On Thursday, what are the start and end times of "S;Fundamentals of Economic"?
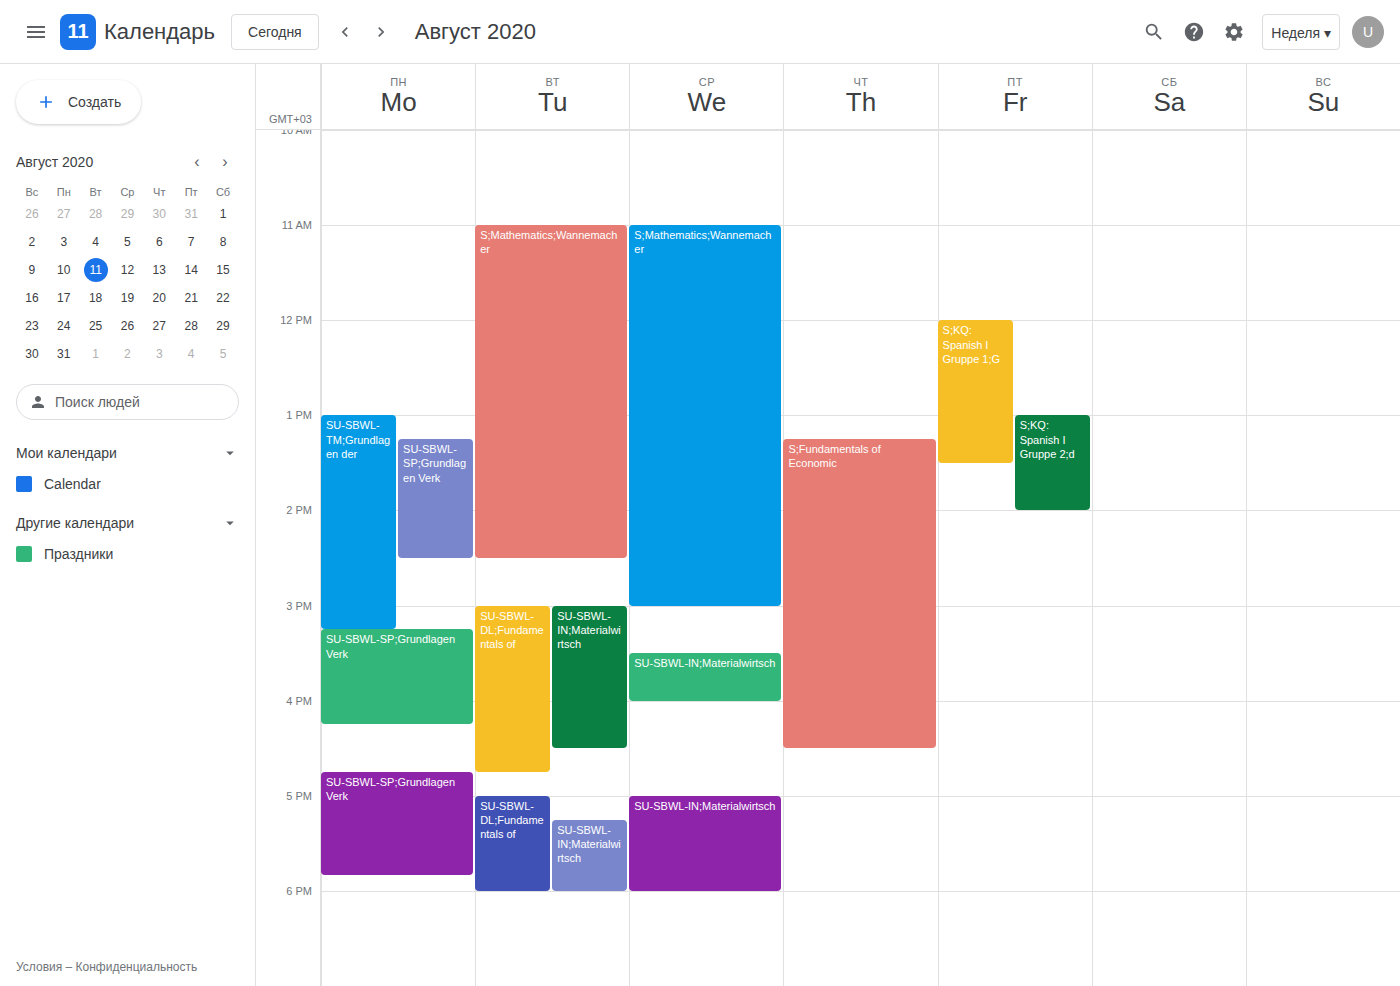
1:15 PM to 4:30 PM